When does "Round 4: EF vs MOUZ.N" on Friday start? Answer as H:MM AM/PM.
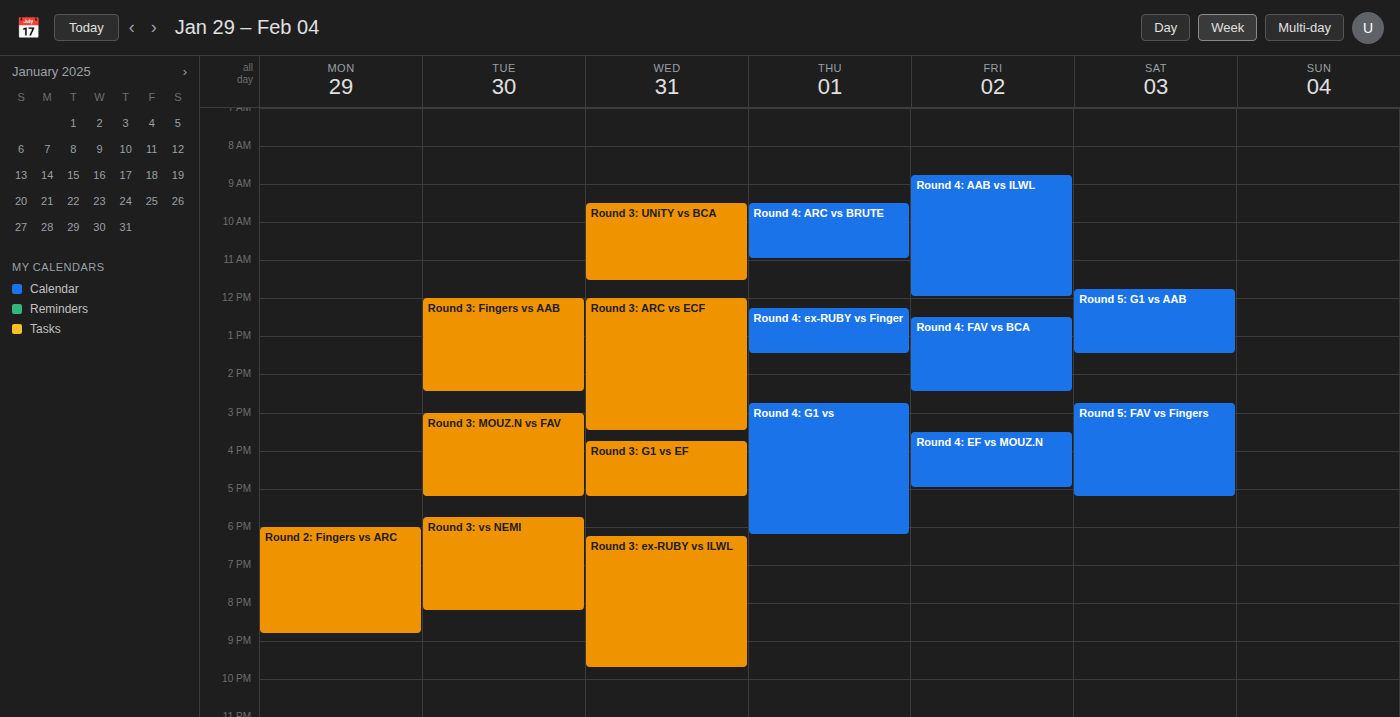
3:30 PM